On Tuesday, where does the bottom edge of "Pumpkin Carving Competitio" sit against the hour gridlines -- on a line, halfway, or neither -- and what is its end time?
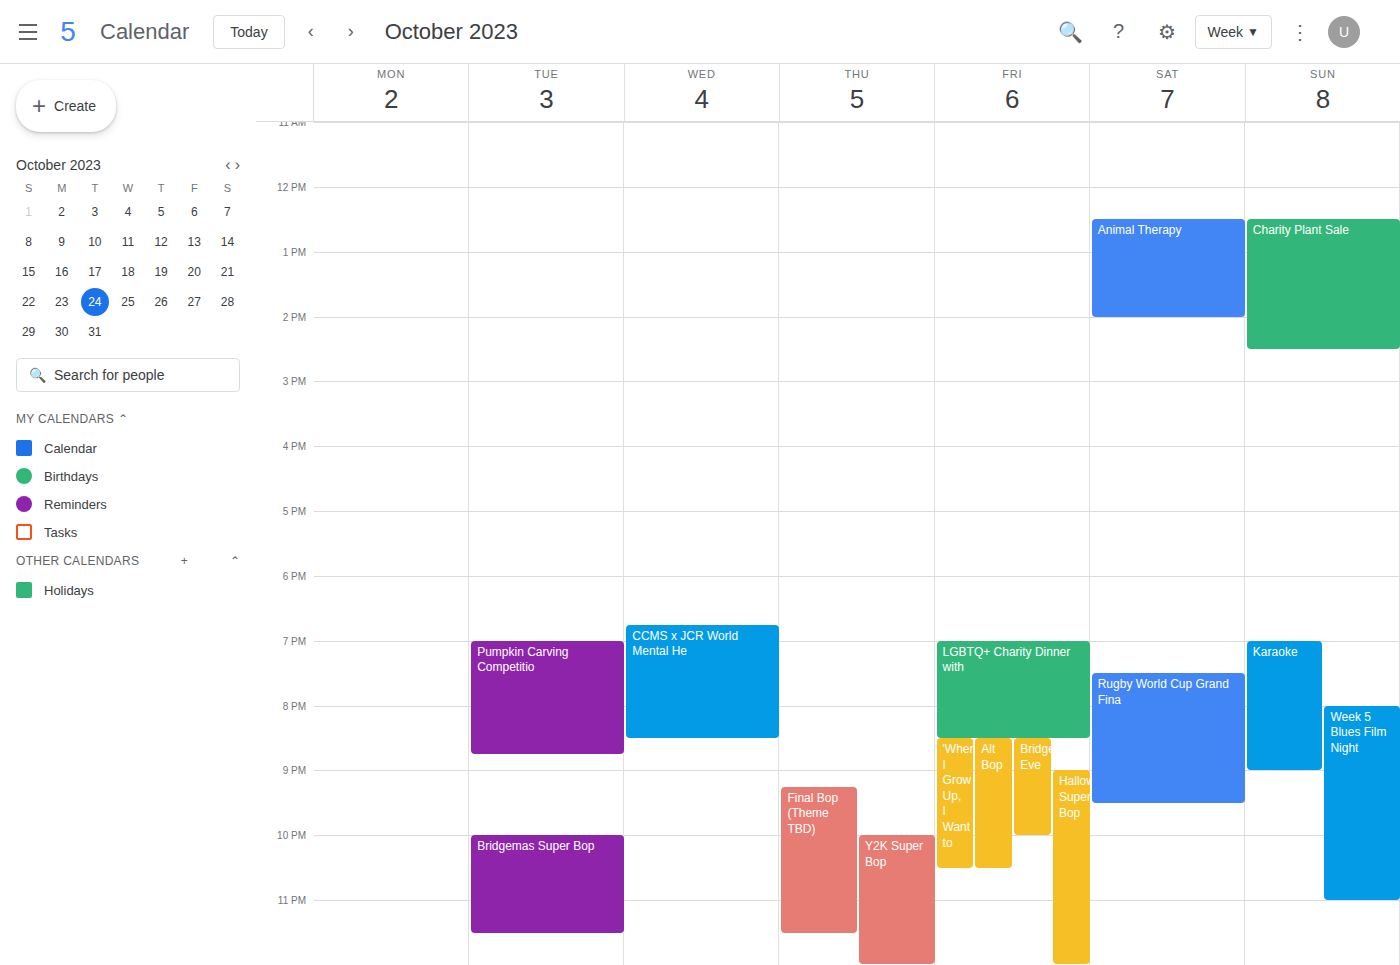
8:45 PM -- neither: three quarters of the way from the 8 PM line to the 9 PM line.